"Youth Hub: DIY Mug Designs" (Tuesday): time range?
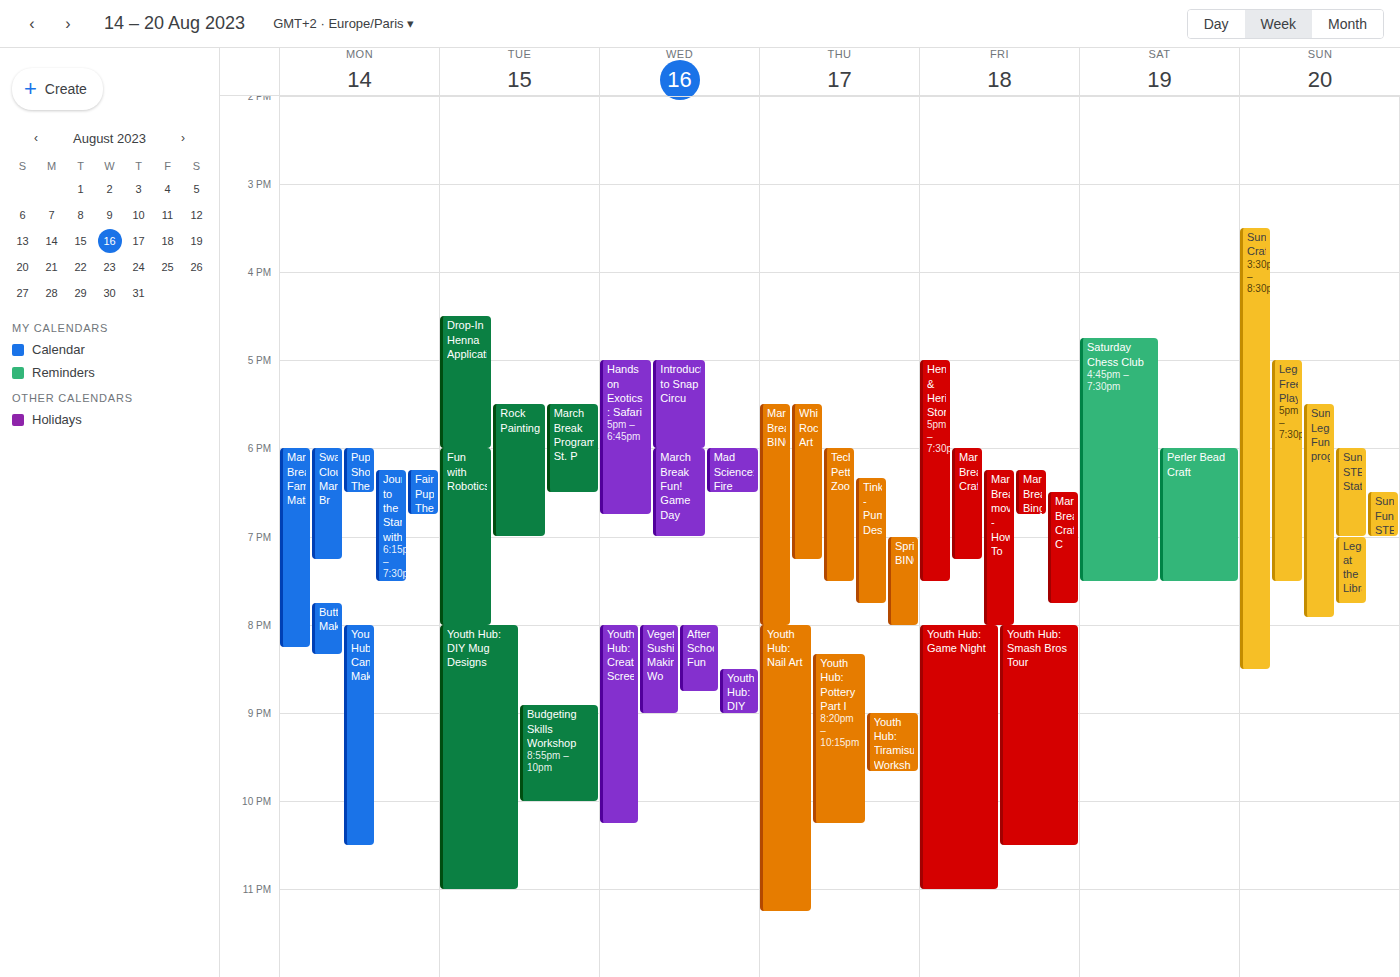
20:00 to 23:00